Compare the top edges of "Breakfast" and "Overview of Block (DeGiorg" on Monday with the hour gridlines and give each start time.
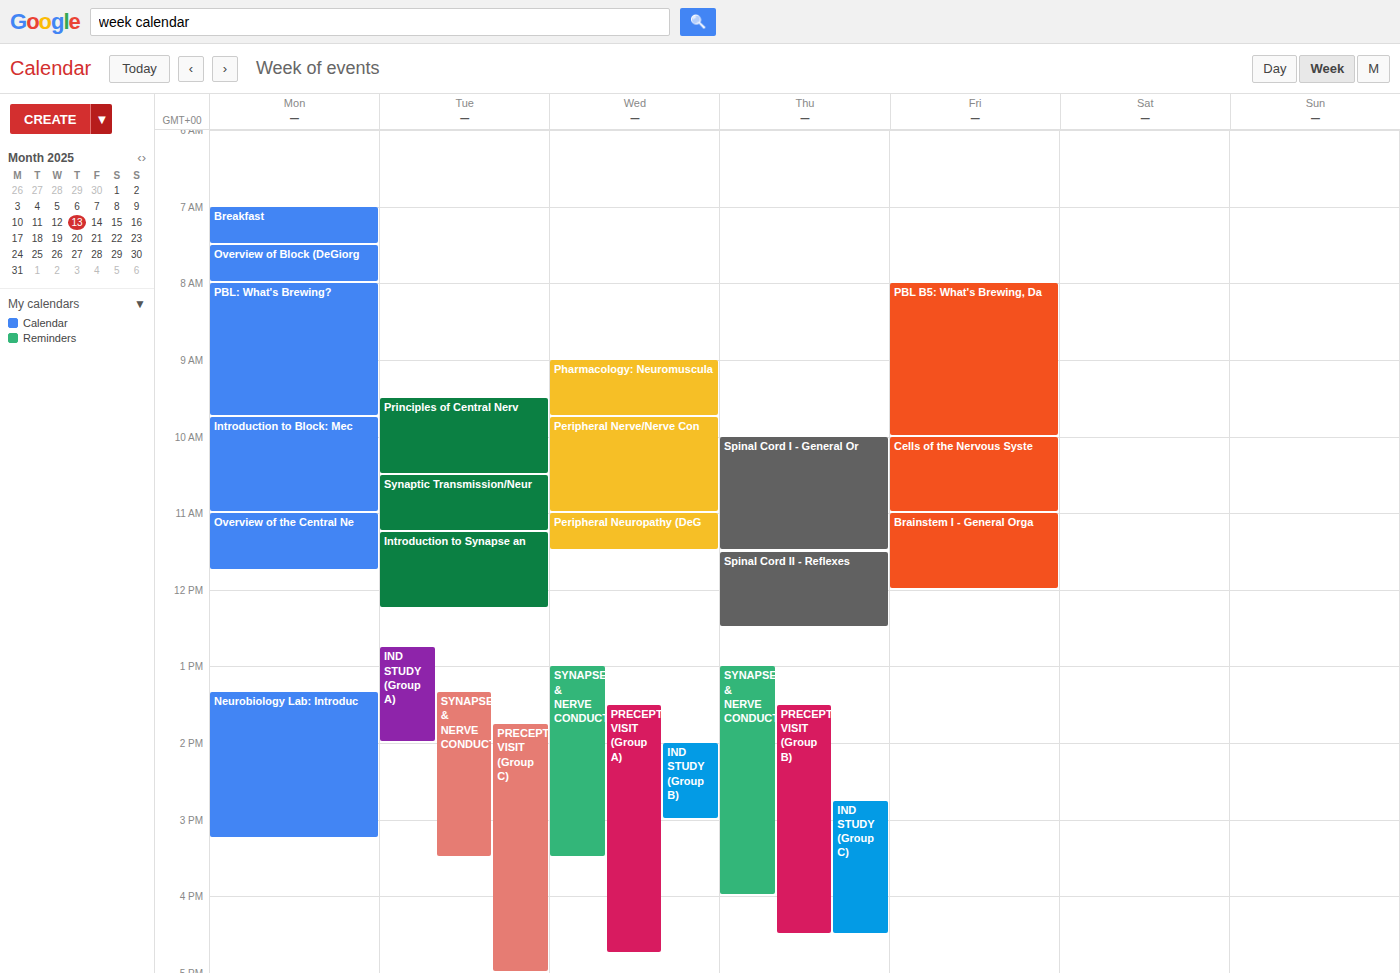
"Breakfast": 7:00 AM, exactly on the 7 AM line. "Overview of Block (DeGiorg": 7:30 AM, halfway between the 7 AM and 8 AM lines.